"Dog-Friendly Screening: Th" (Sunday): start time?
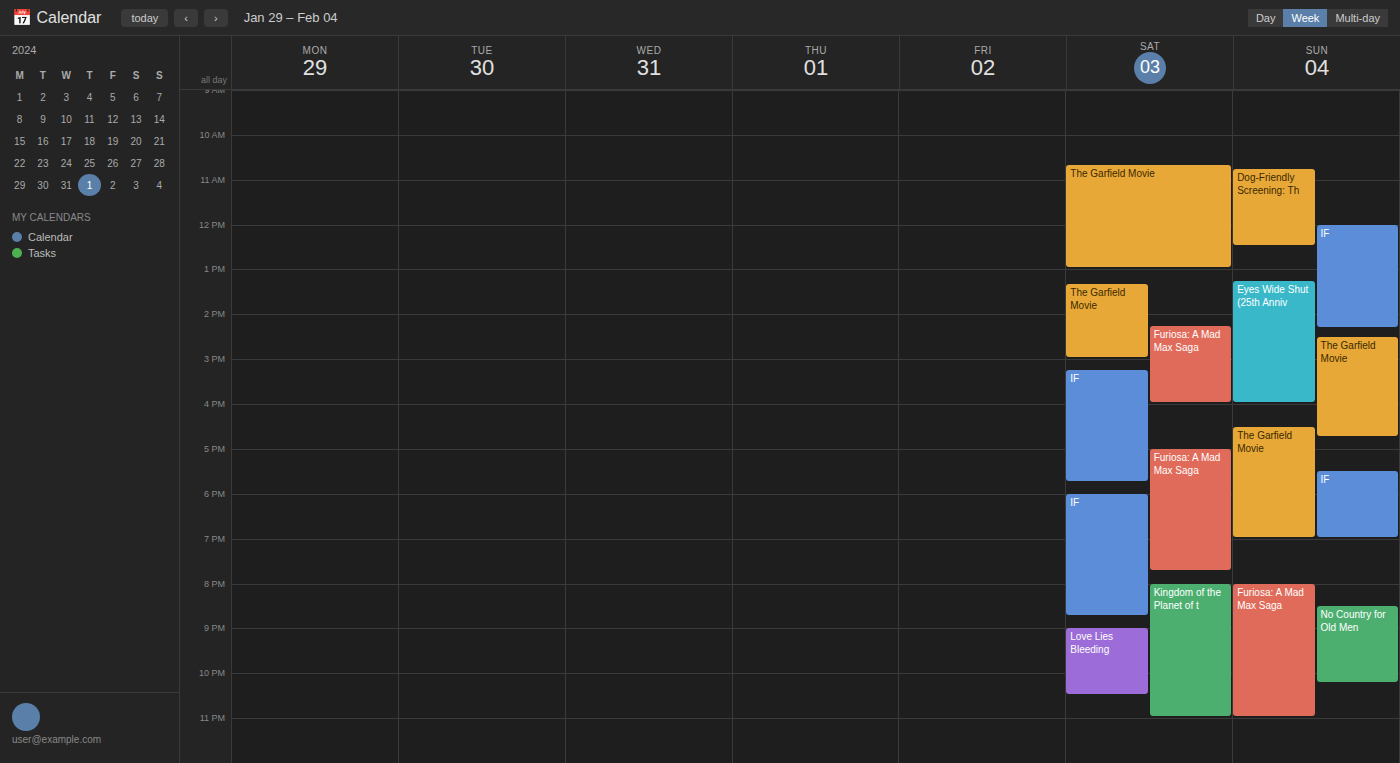
10:45 AM